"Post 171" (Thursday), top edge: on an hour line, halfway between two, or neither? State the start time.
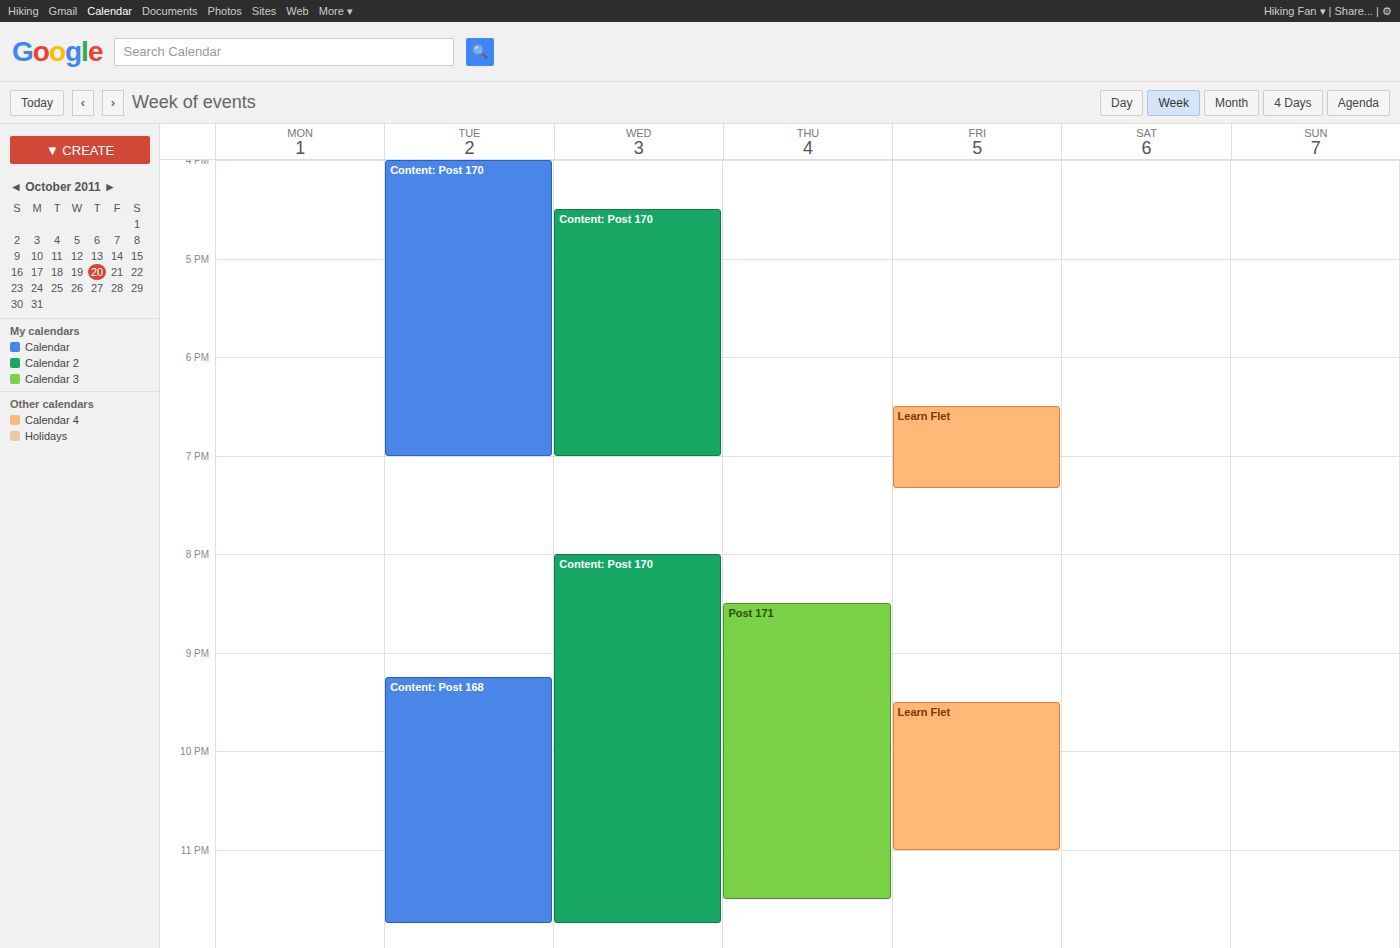
8:30 PM -- halfway between the 8 PM and 9 PM lines.